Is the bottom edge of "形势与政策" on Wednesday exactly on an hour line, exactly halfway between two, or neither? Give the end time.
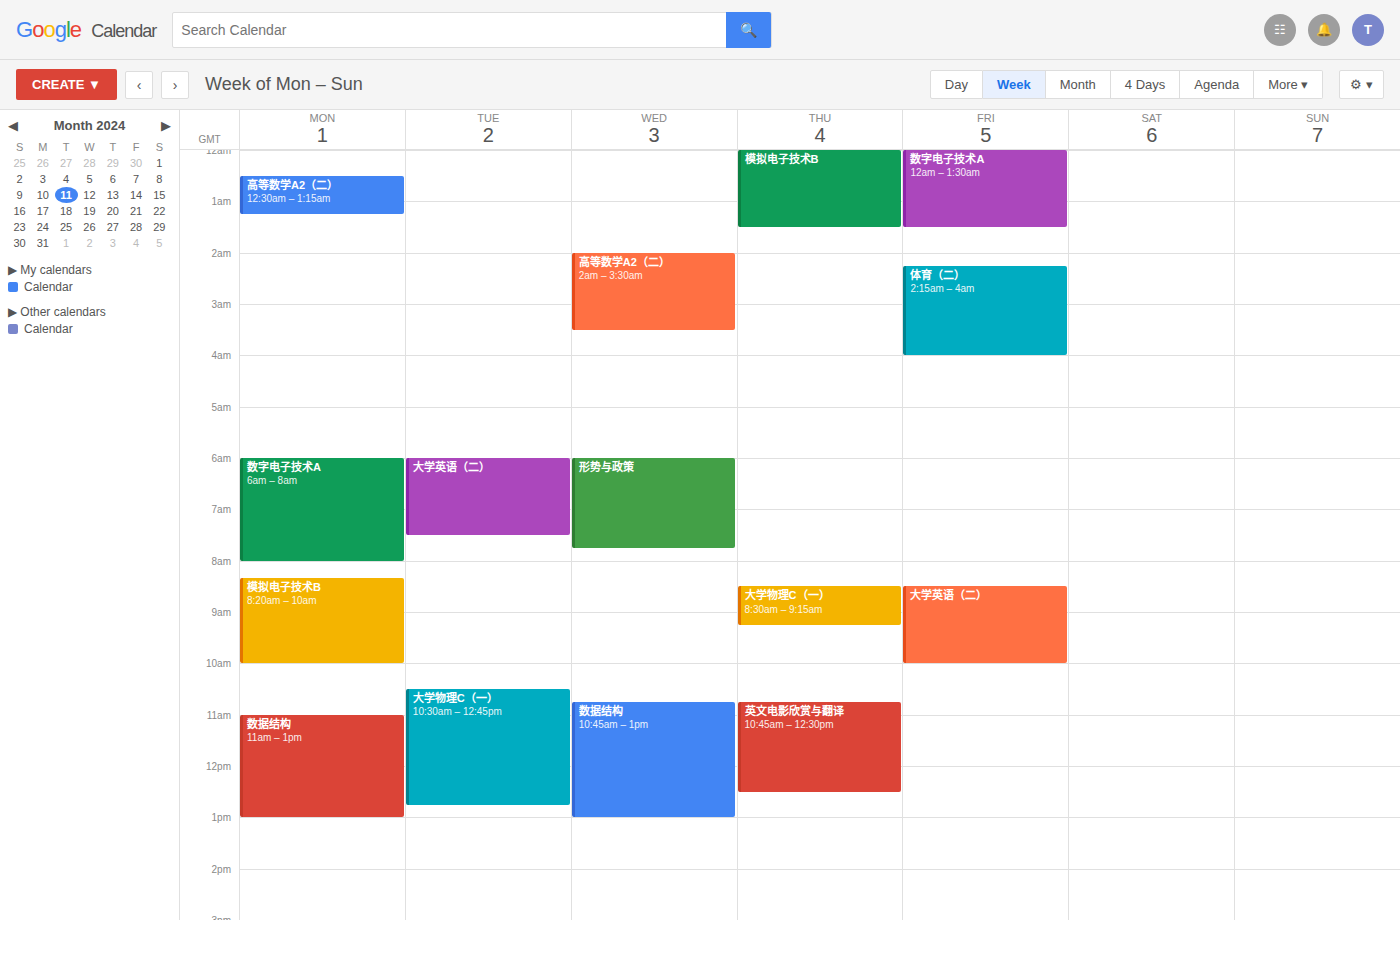
7:45 AM -- neither: three quarters of the way from the 7 AM line to the 8 AM line.